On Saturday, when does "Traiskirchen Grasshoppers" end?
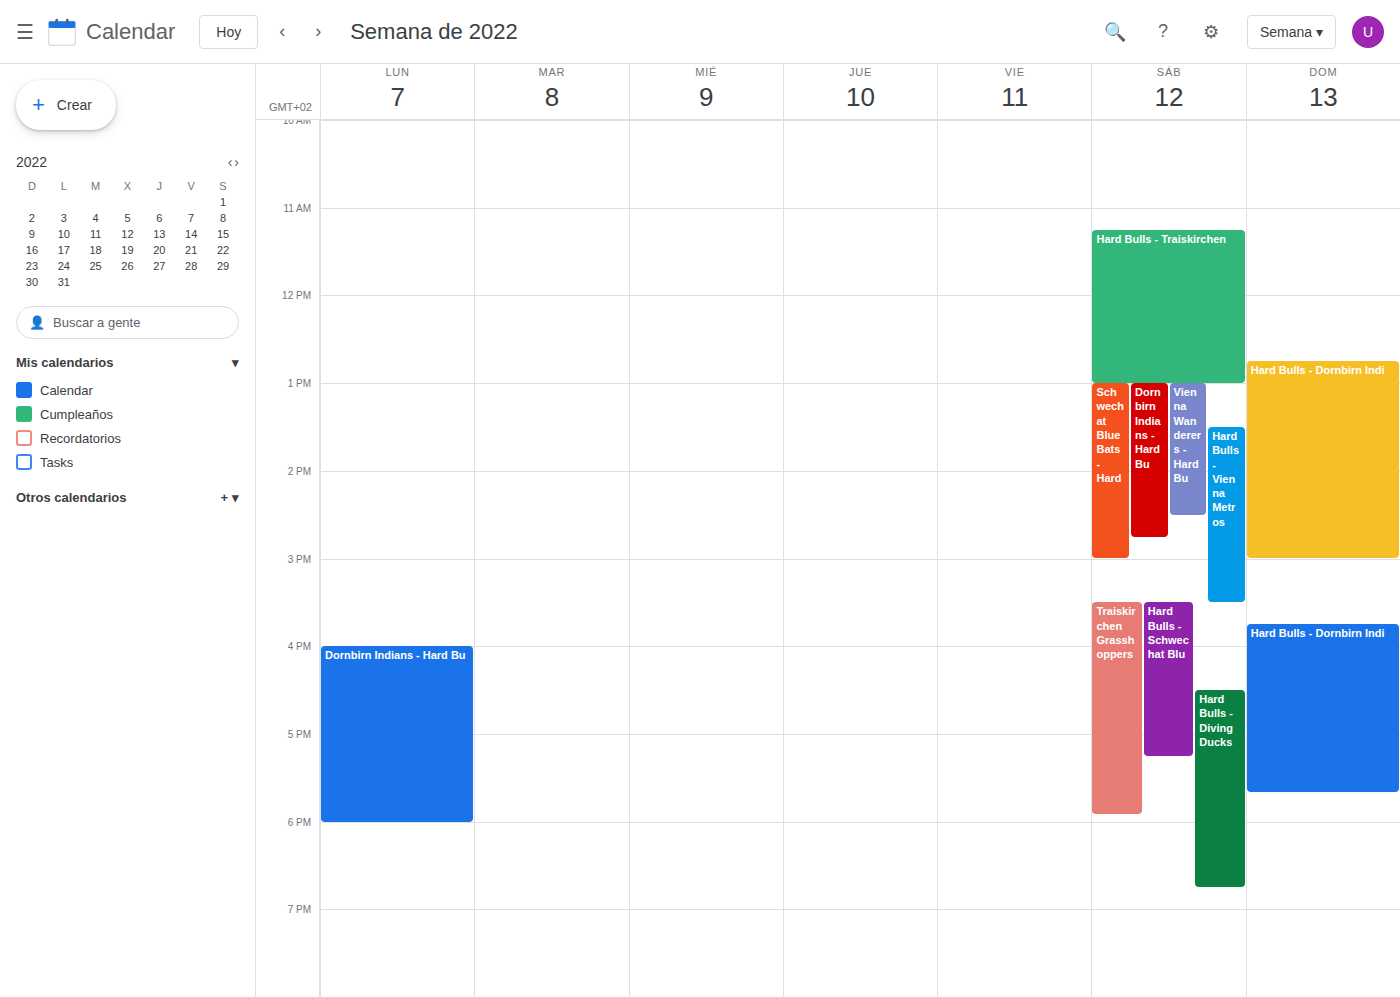
5:55 PM